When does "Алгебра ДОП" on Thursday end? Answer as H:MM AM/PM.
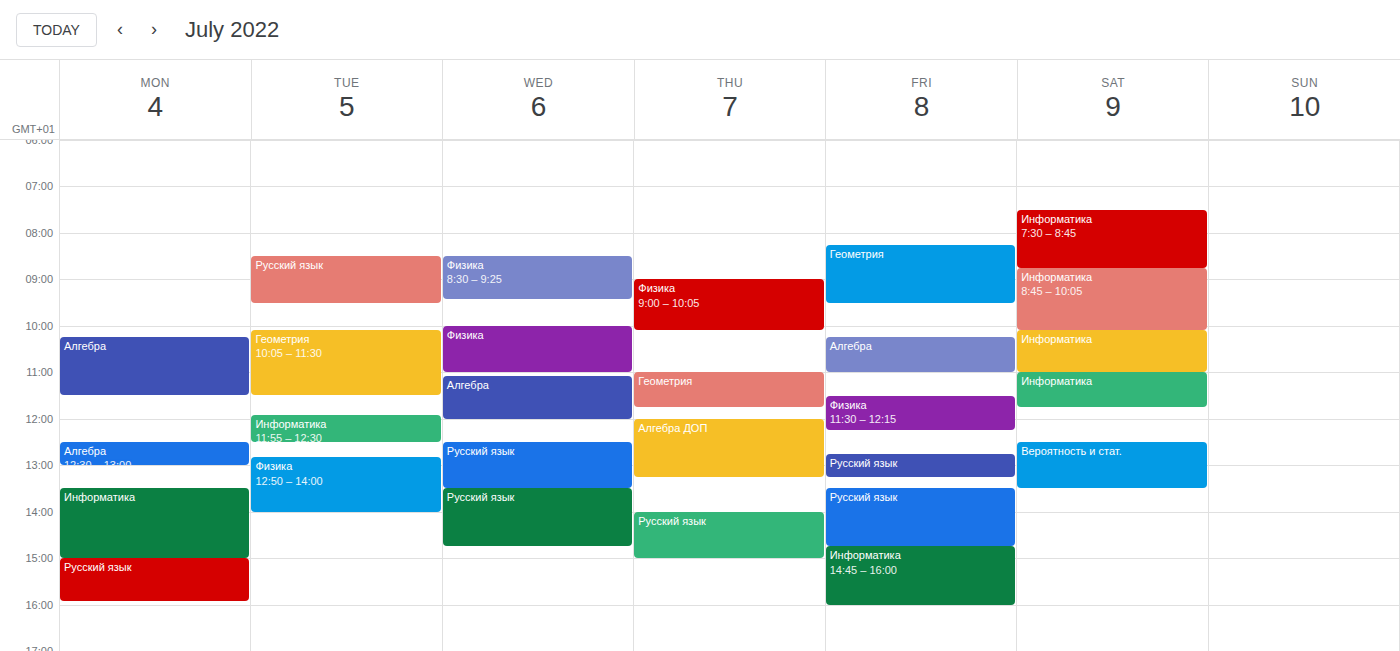
1:15 PM